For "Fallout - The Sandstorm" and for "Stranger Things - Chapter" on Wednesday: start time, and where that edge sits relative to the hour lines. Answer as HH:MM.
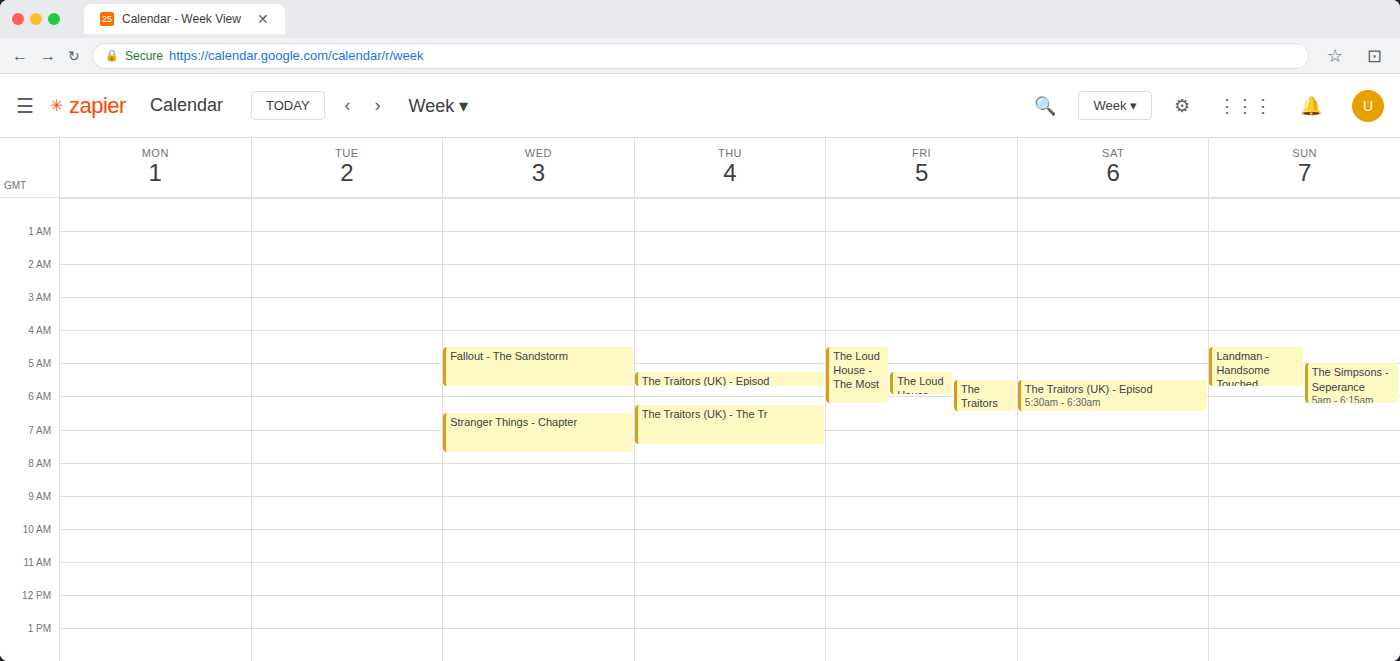
"Fallout - The Sandstorm": 04:30, halfway between the 04:00 and 05:00 lines. "Stranger Things - Chapter": 06:30, halfway between the 06:00 and 07:00 lines.